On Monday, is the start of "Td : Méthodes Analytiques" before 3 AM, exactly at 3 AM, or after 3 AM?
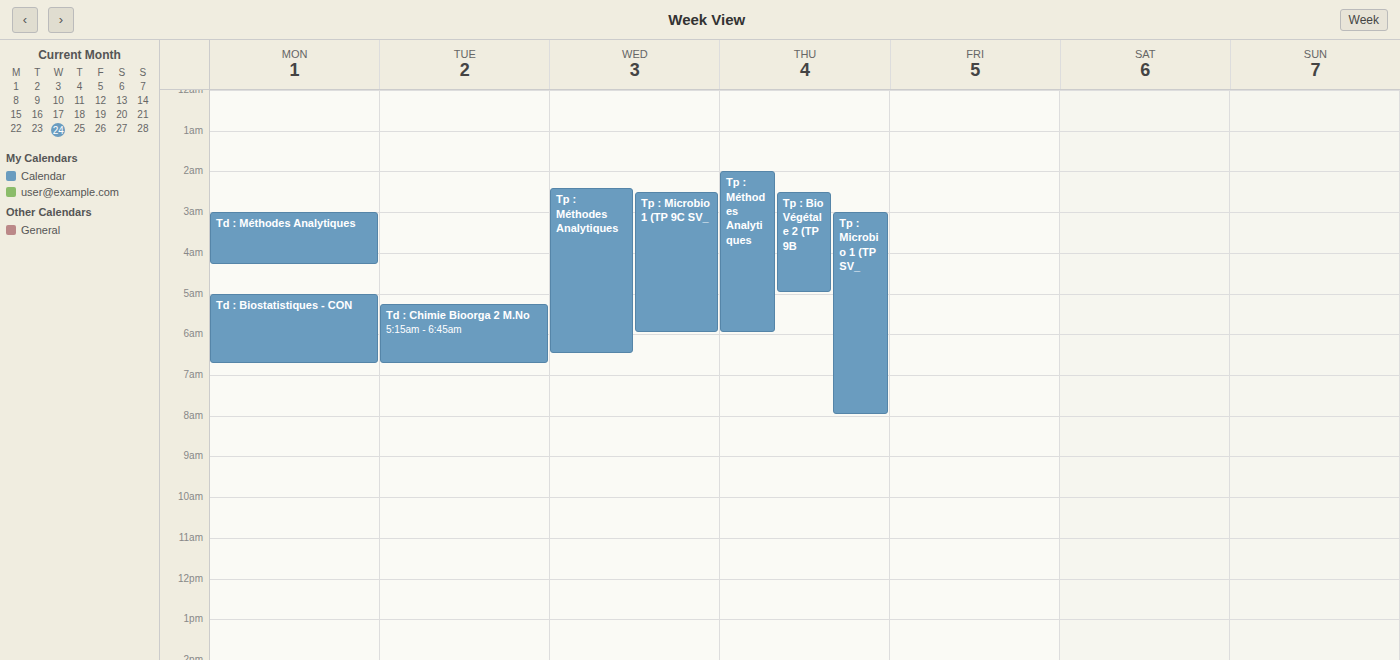
3:00 AM -- exactly at 3 AM, on the 3 AM line.